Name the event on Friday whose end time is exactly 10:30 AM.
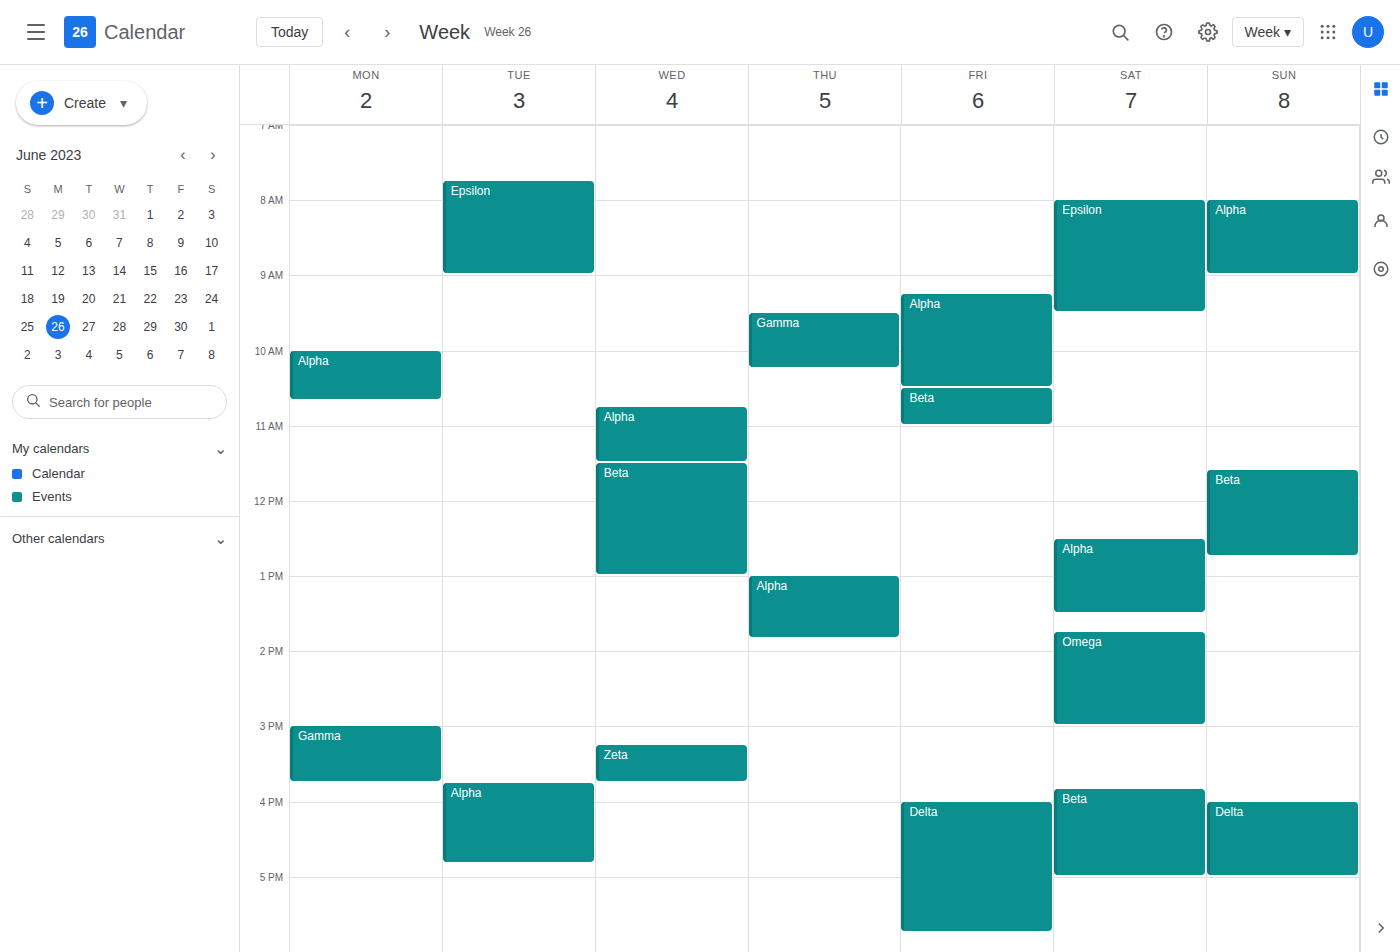
"Alpha"